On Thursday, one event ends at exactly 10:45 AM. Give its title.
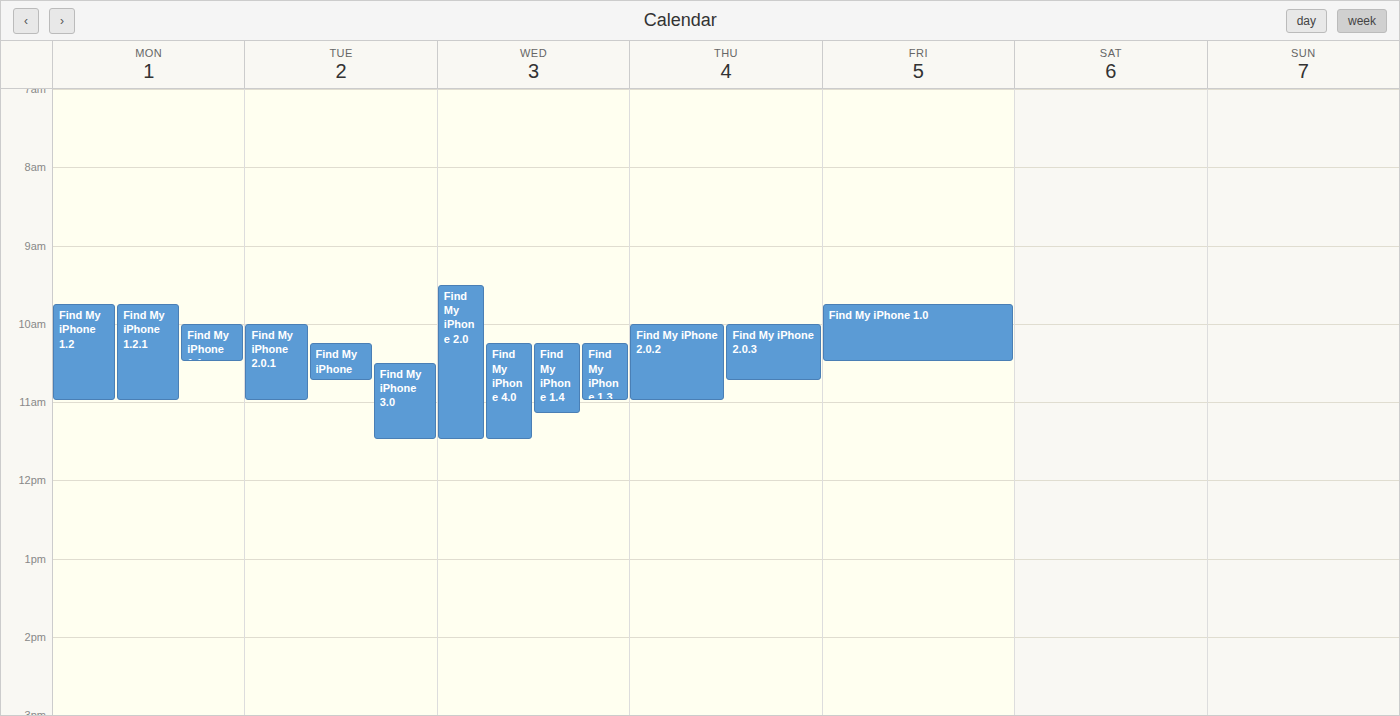
"Find My iPhone 2.0.3"